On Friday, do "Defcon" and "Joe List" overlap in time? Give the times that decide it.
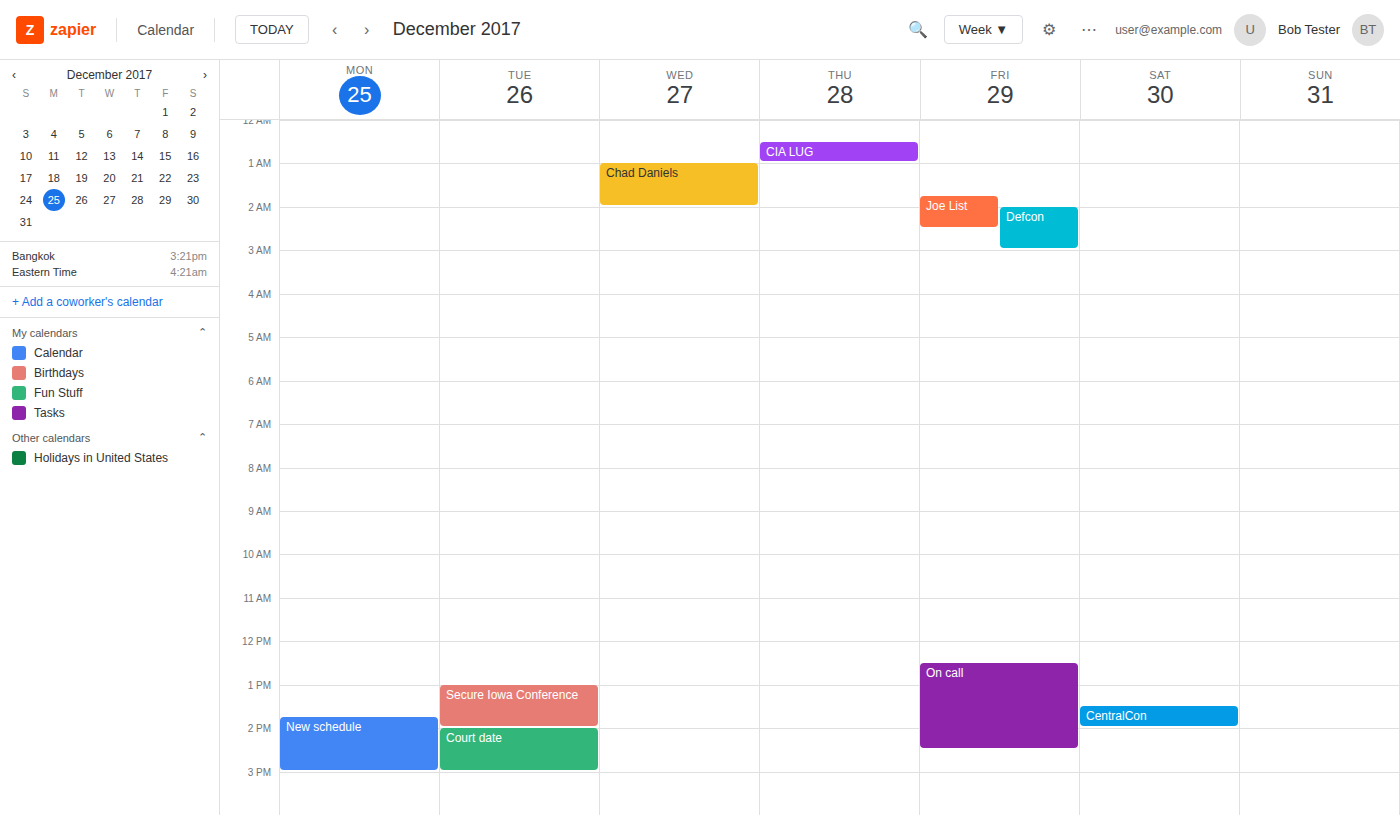
"Defcon" starts at 02:00, before "Joe List" ends at 02:30 -- they overlap.